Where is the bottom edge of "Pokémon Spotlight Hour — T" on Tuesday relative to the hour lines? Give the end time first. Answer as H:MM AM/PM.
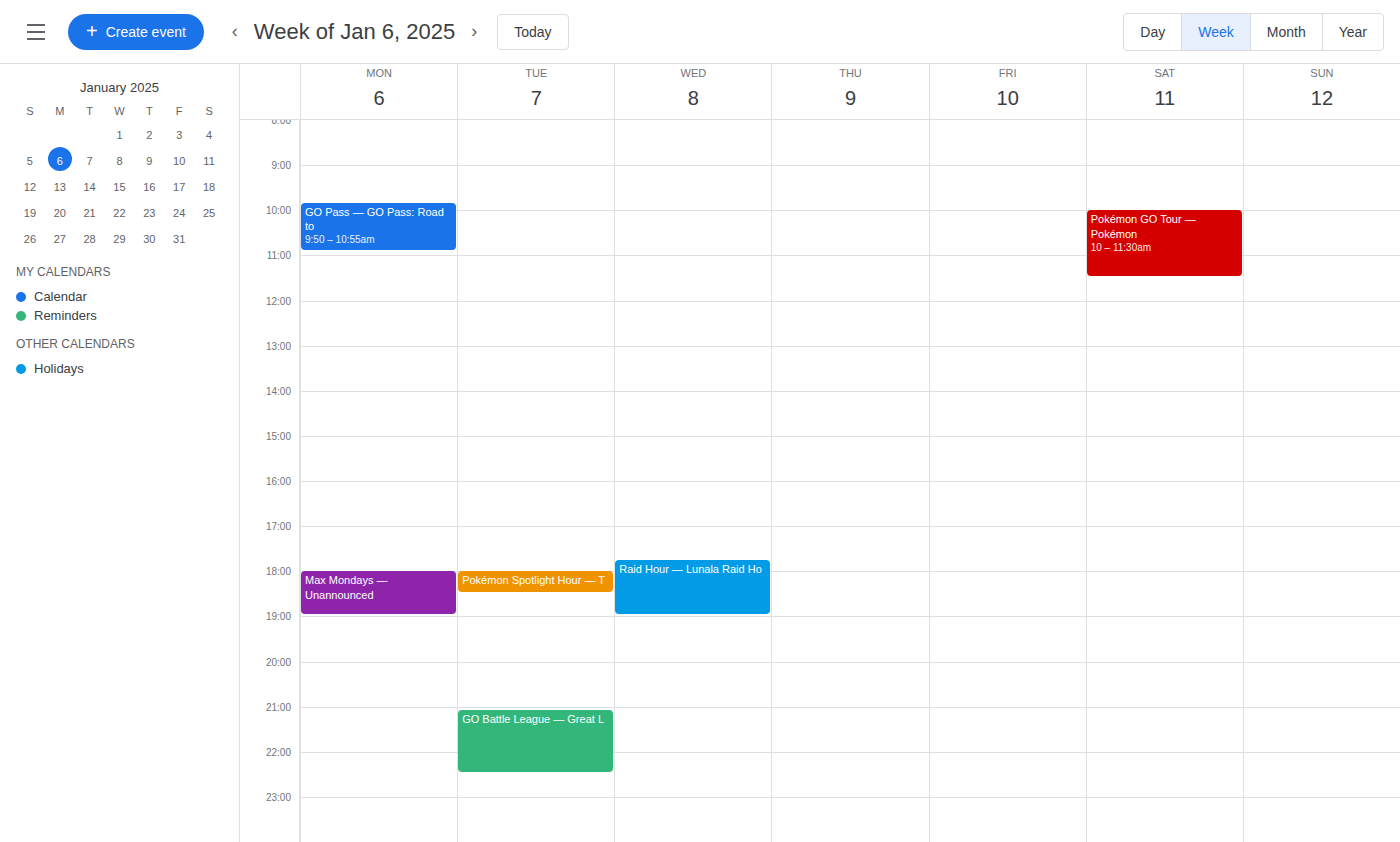
6:30 PM -- halfway between the 6 PM and 7 PM lines.